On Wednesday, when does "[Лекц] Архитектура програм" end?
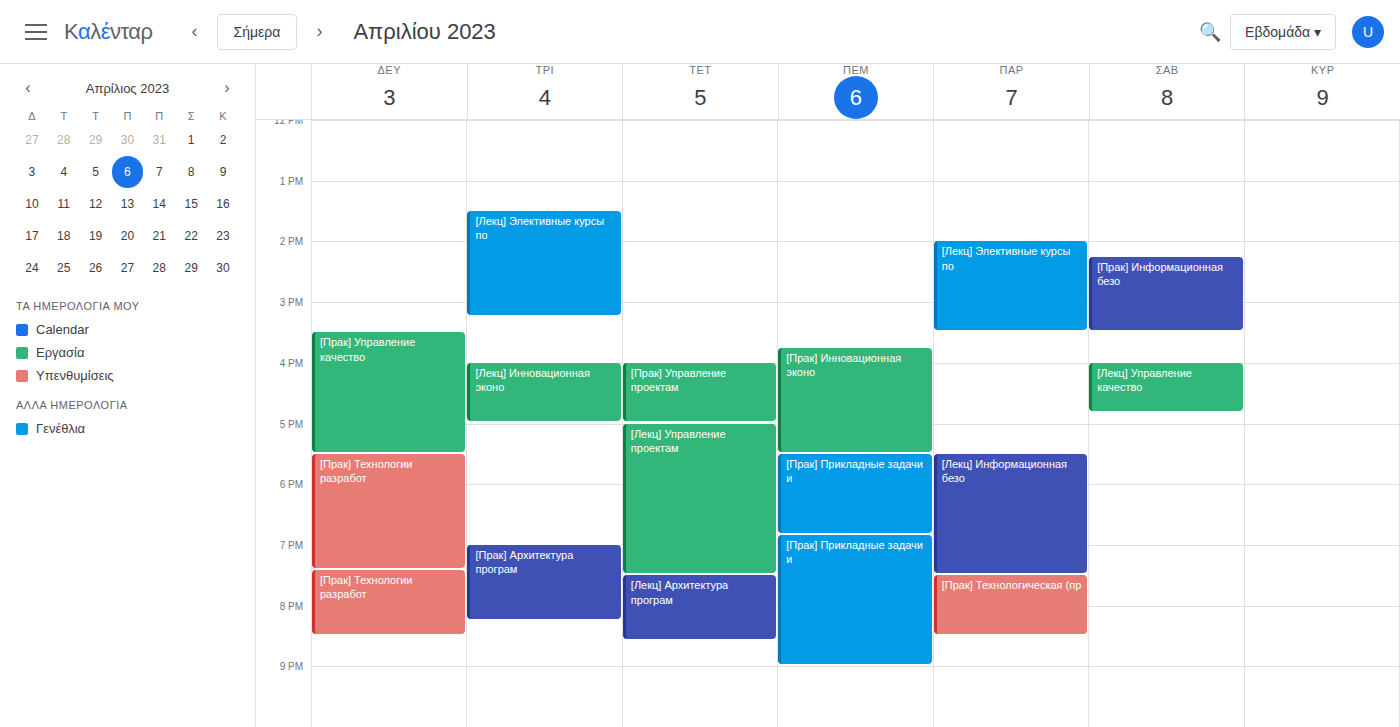
8:35 PM